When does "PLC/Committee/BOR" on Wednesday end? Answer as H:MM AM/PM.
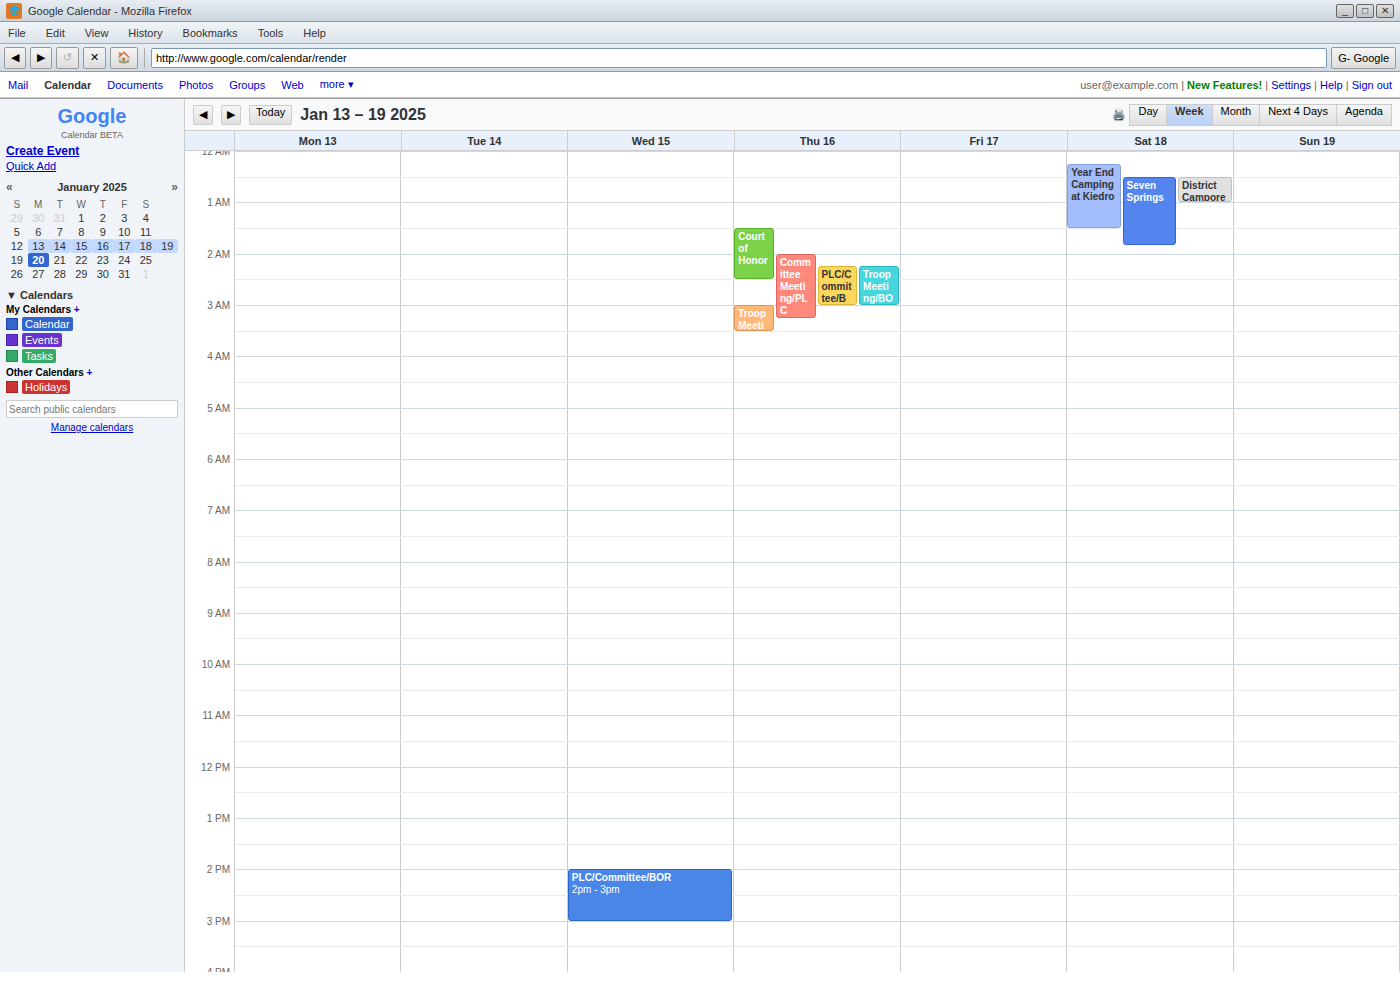
3:00 PM